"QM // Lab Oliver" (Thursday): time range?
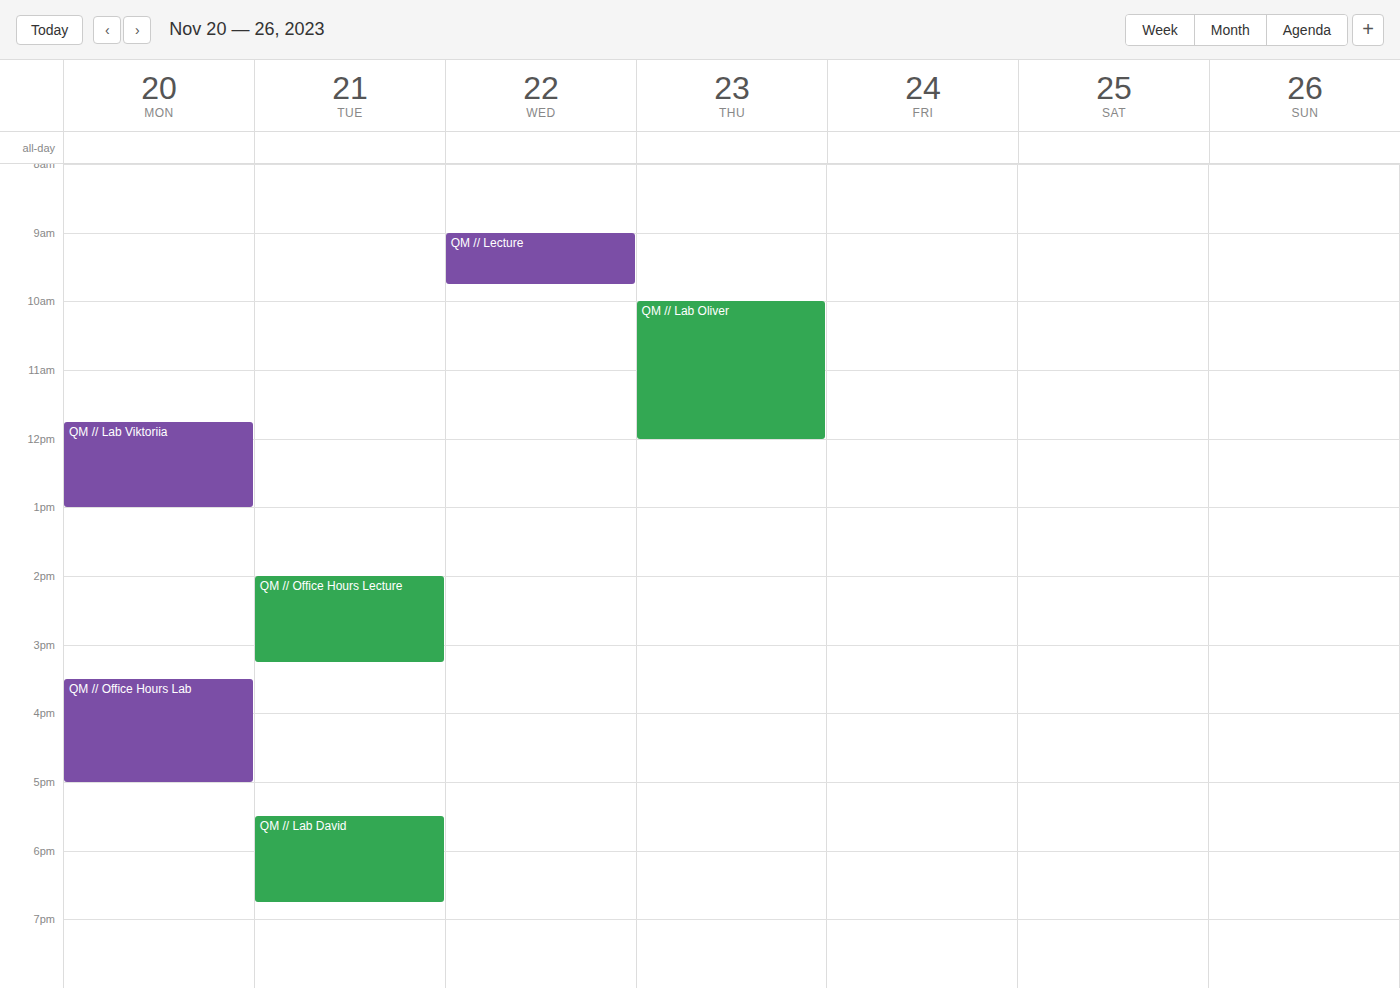
10:00 AM to 12:00 PM